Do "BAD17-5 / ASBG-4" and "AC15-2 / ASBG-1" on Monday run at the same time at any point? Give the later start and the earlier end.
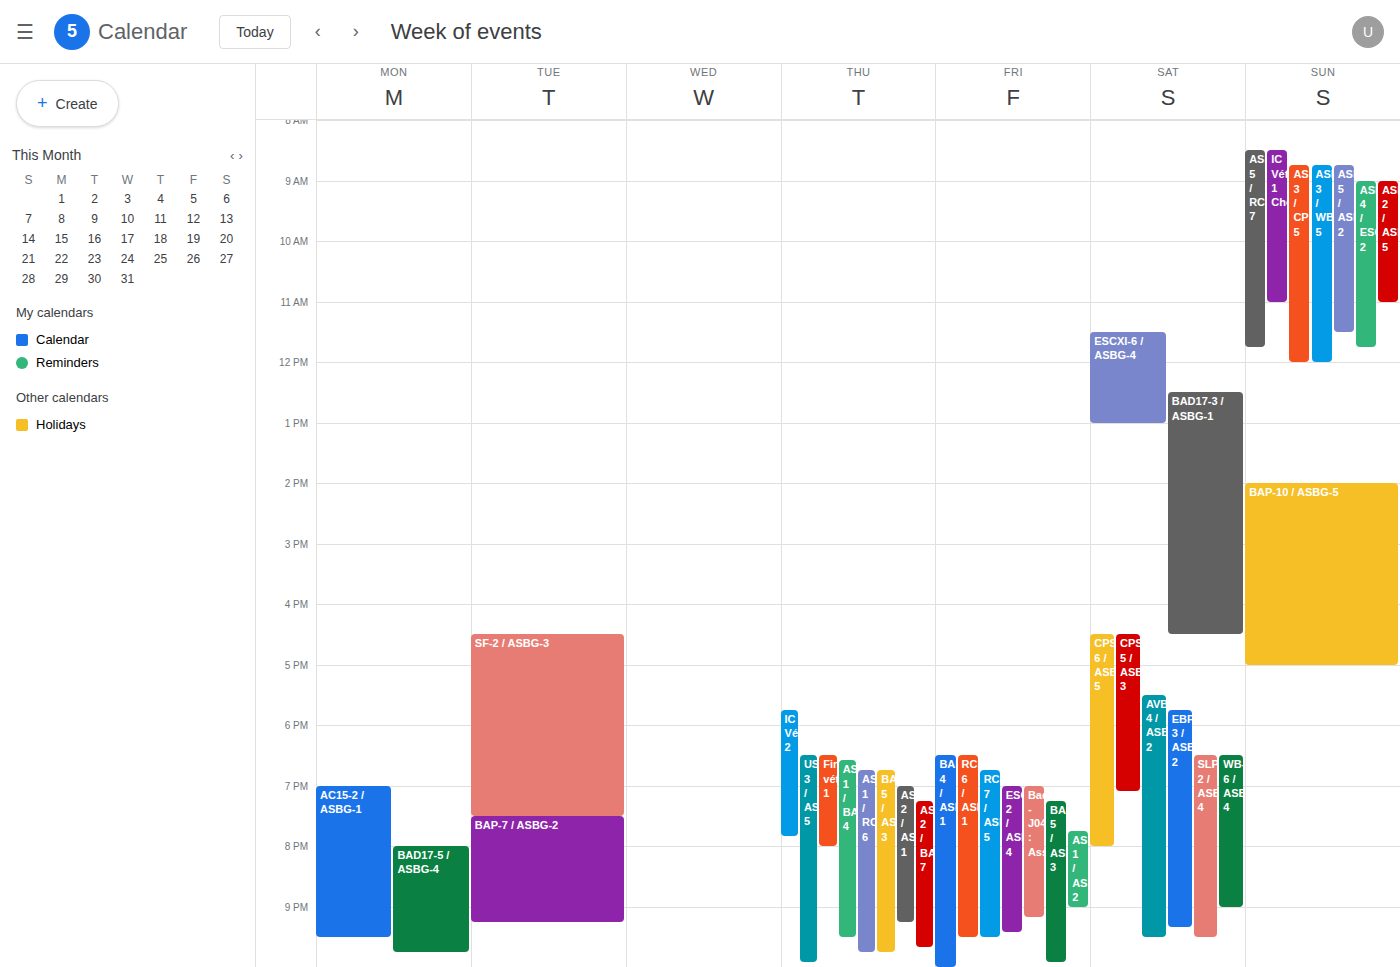
"BAD17-5 / ASBG-4" starts at 8:00 PM, before "AC15-2 / ASBG-1" ends at 9:30 PM -- they overlap.